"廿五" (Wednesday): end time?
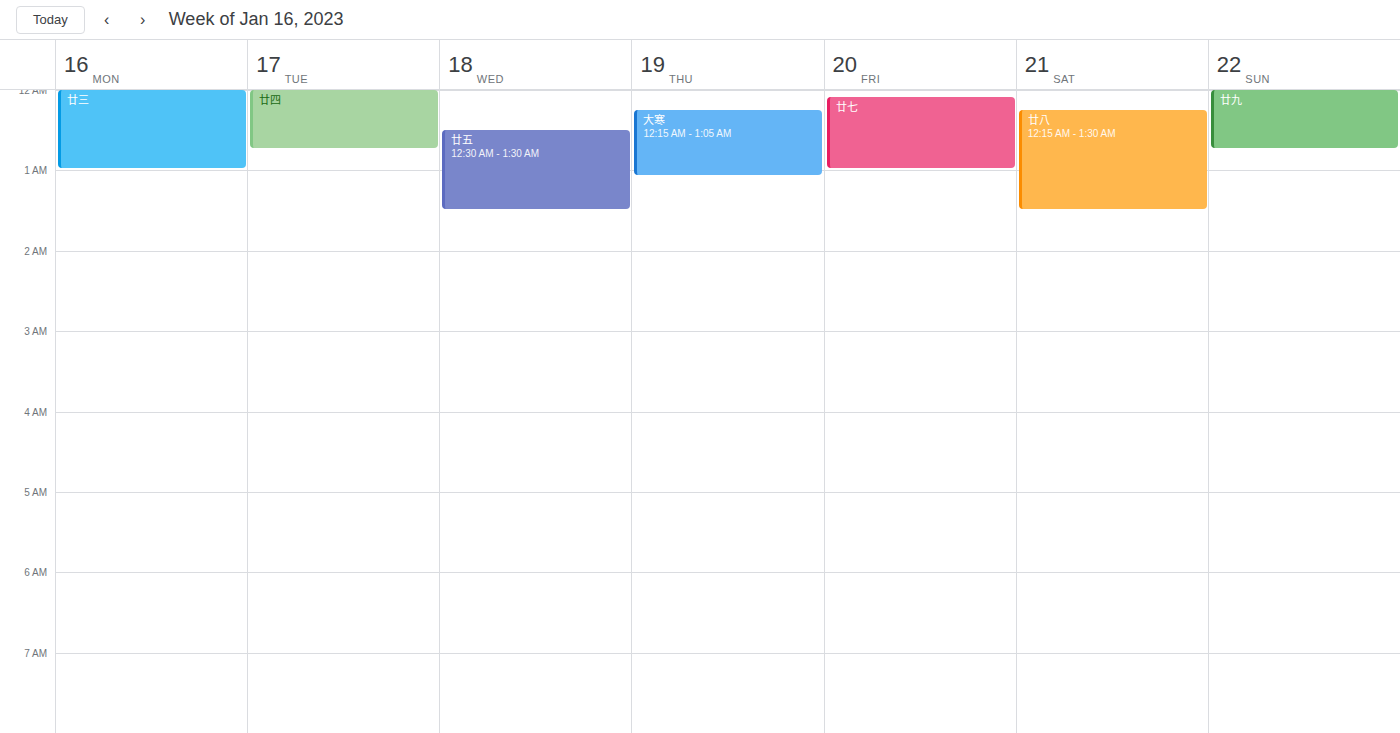
1:30 AM